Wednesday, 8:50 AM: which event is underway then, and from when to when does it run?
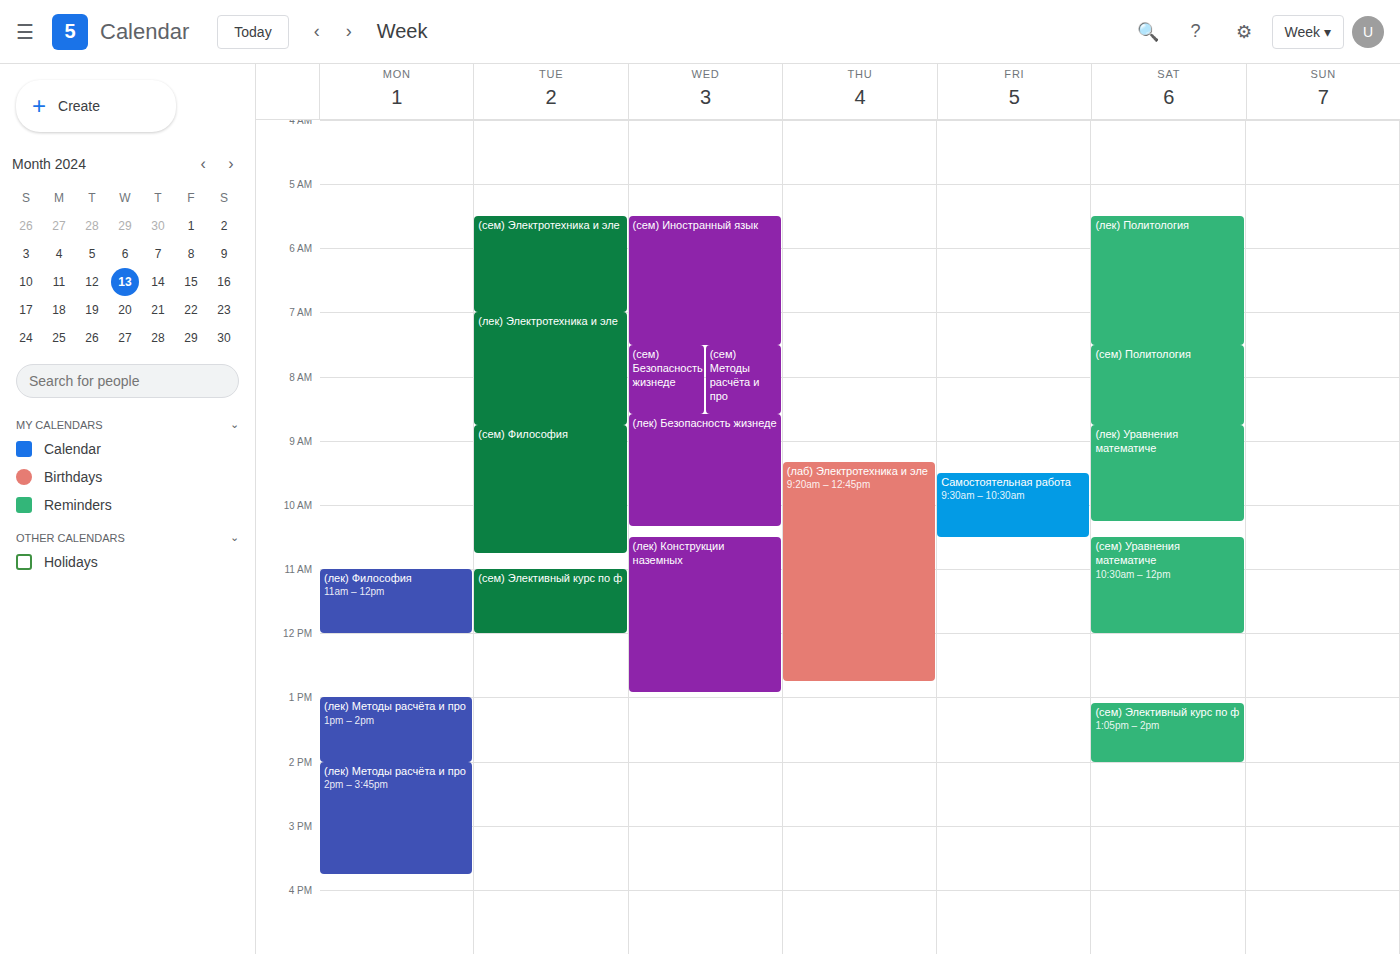
"(лек) Безопасность жизнеде", 8:35 AM to 10:20 AM